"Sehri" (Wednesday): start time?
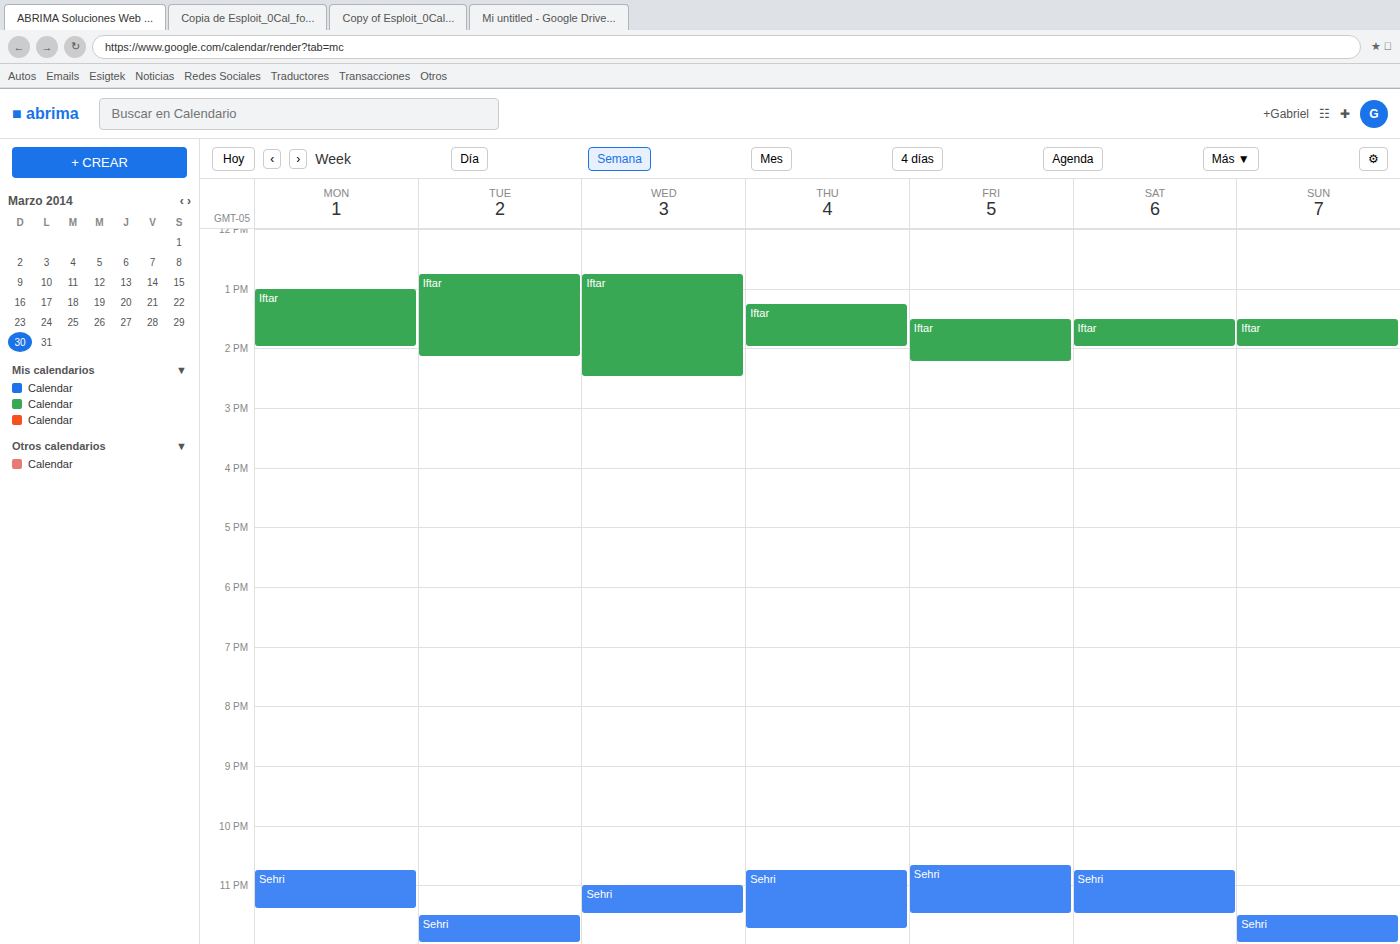
11:00 PM